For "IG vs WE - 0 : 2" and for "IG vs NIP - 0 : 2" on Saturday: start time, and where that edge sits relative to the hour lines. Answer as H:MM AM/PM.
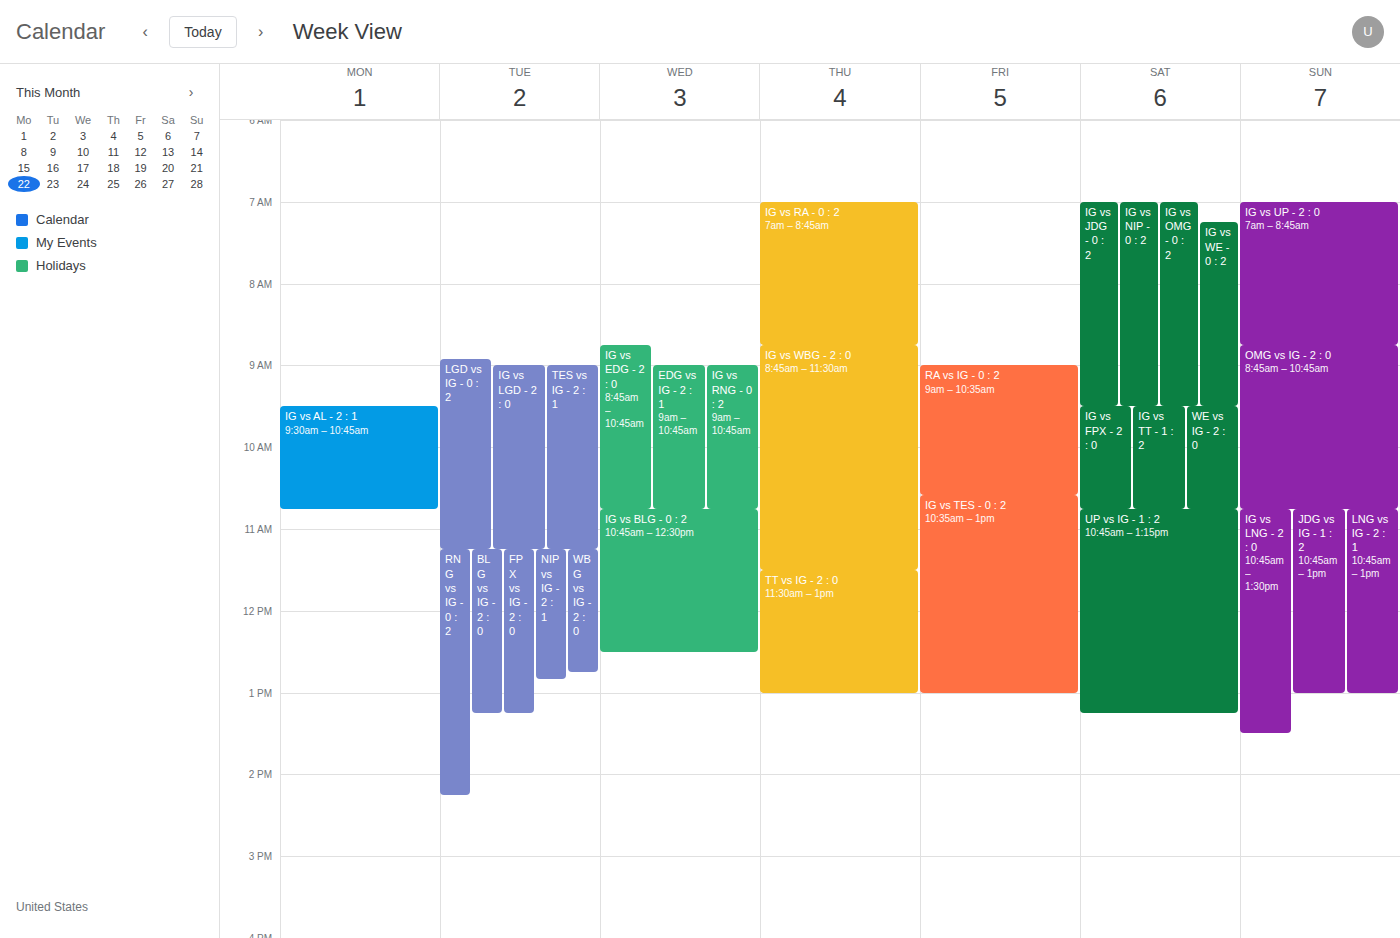
"IG vs WE - 0 : 2": 7:15 AM, neither: a quarter of the way from the 7 AM line to the 8 AM line. "IG vs NIP - 0 : 2": 7:00 AM, exactly on the 7 AM line.